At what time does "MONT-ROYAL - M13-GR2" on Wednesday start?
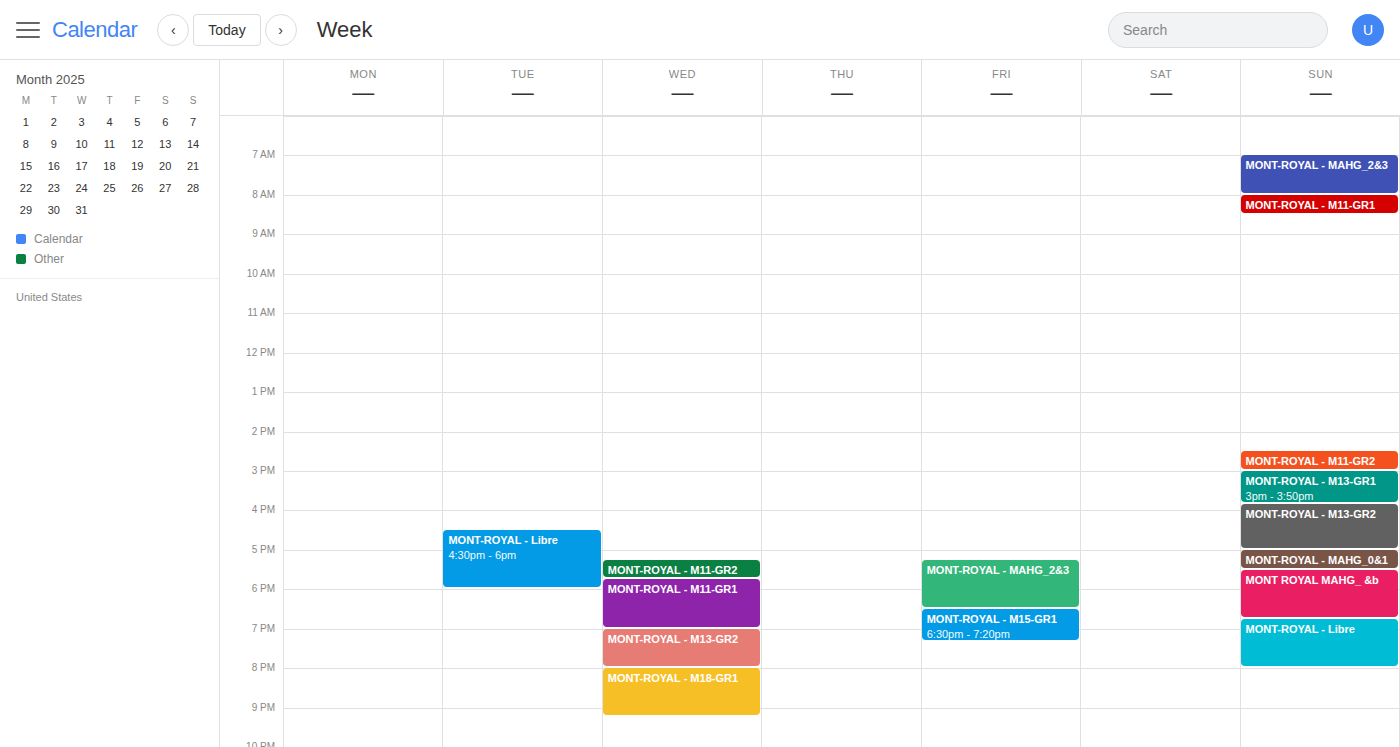
7:00 PM